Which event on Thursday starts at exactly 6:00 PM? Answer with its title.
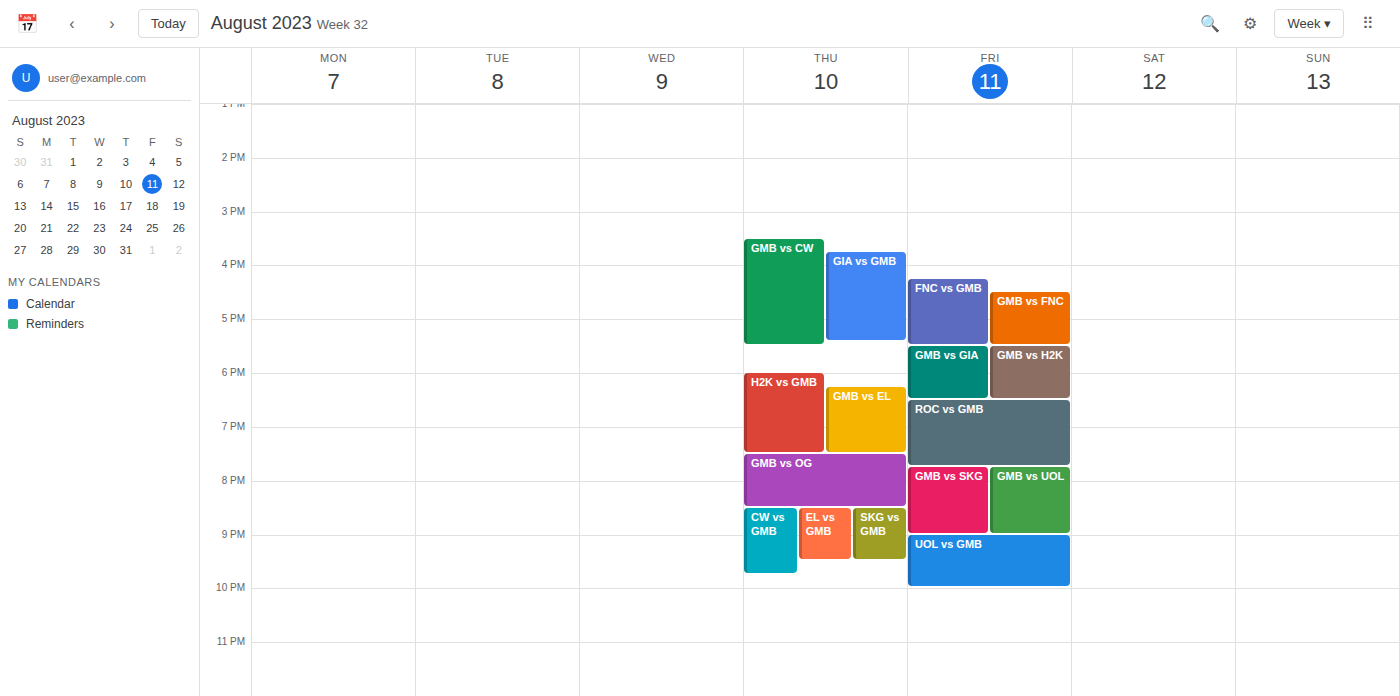
"H2K vs GMB"